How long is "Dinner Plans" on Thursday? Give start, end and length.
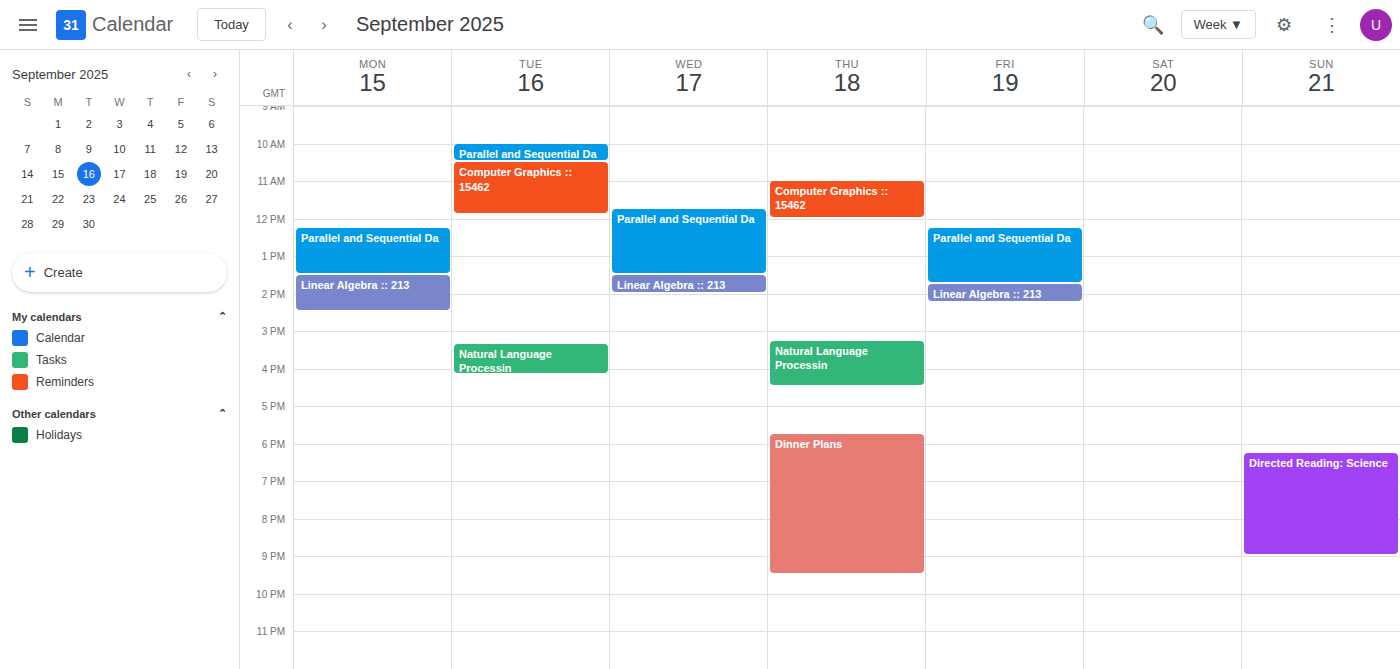
5:45 PM to 9:30 PM, 3 hours 45 minutes